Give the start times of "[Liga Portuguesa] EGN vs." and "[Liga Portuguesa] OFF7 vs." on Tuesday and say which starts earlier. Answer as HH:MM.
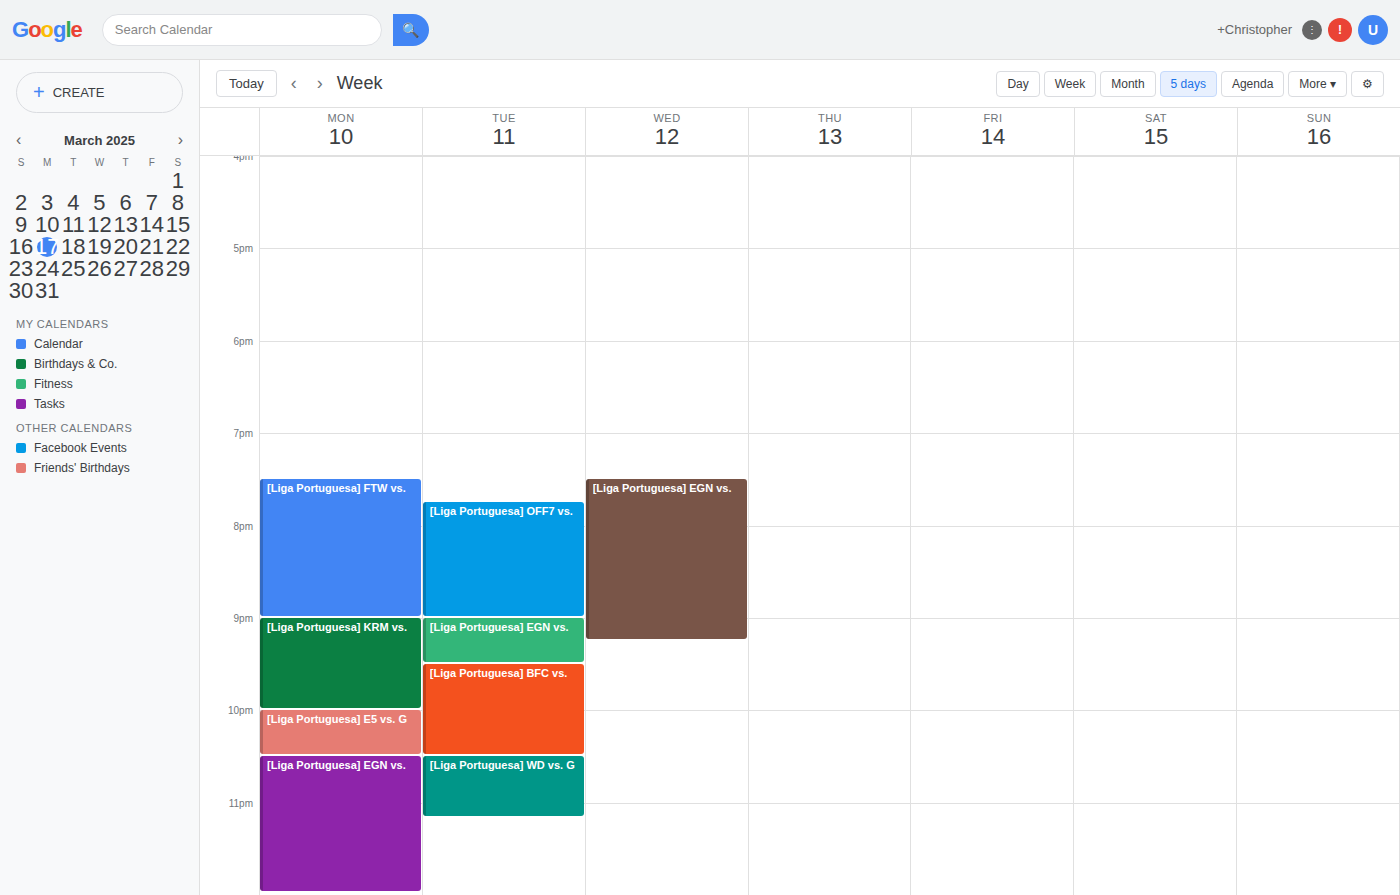
"[Liga Portuguesa] OFF7 vs." 19:45; "[Liga Portuguesa] EGN vs." 21:00.